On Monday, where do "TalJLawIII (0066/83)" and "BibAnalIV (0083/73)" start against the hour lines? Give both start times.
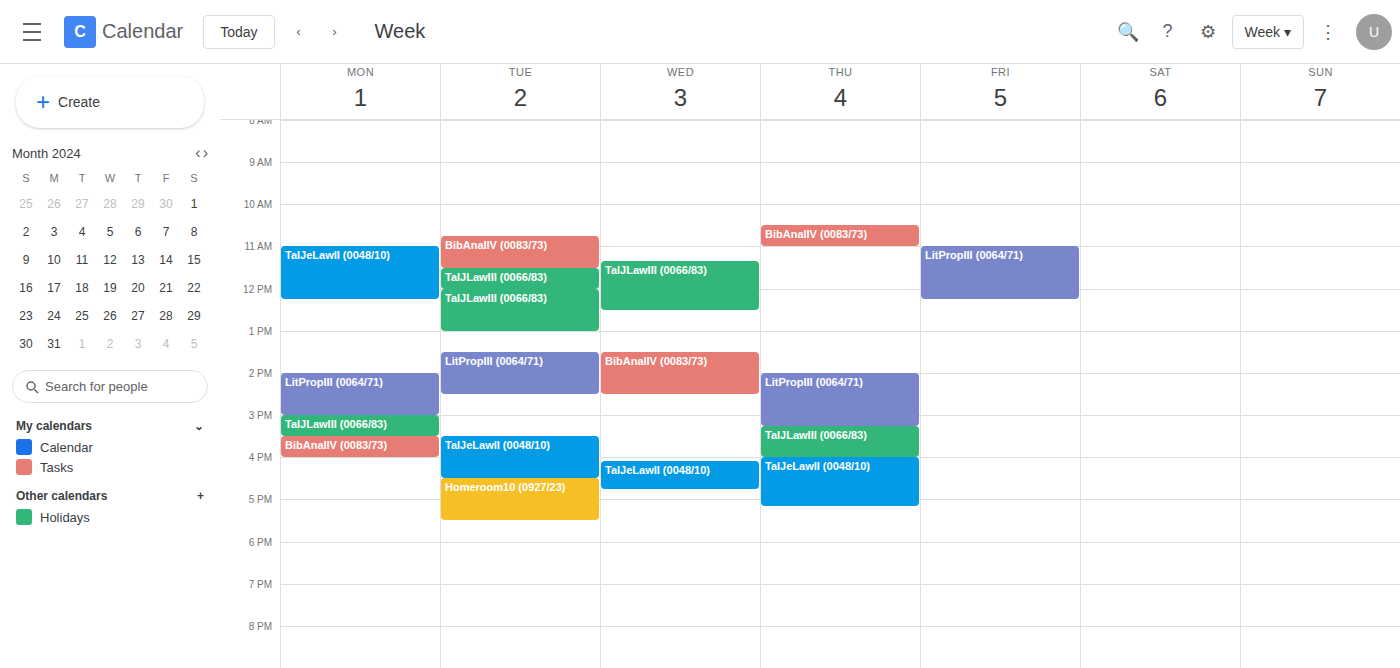
"TalJLawIII (0066/83)": 3:00 PM, exactly on the 3 PM line. "BibAnalIV (0083/73)": 3:30 PM, halfway between the 3 PM and 4 PM lines.